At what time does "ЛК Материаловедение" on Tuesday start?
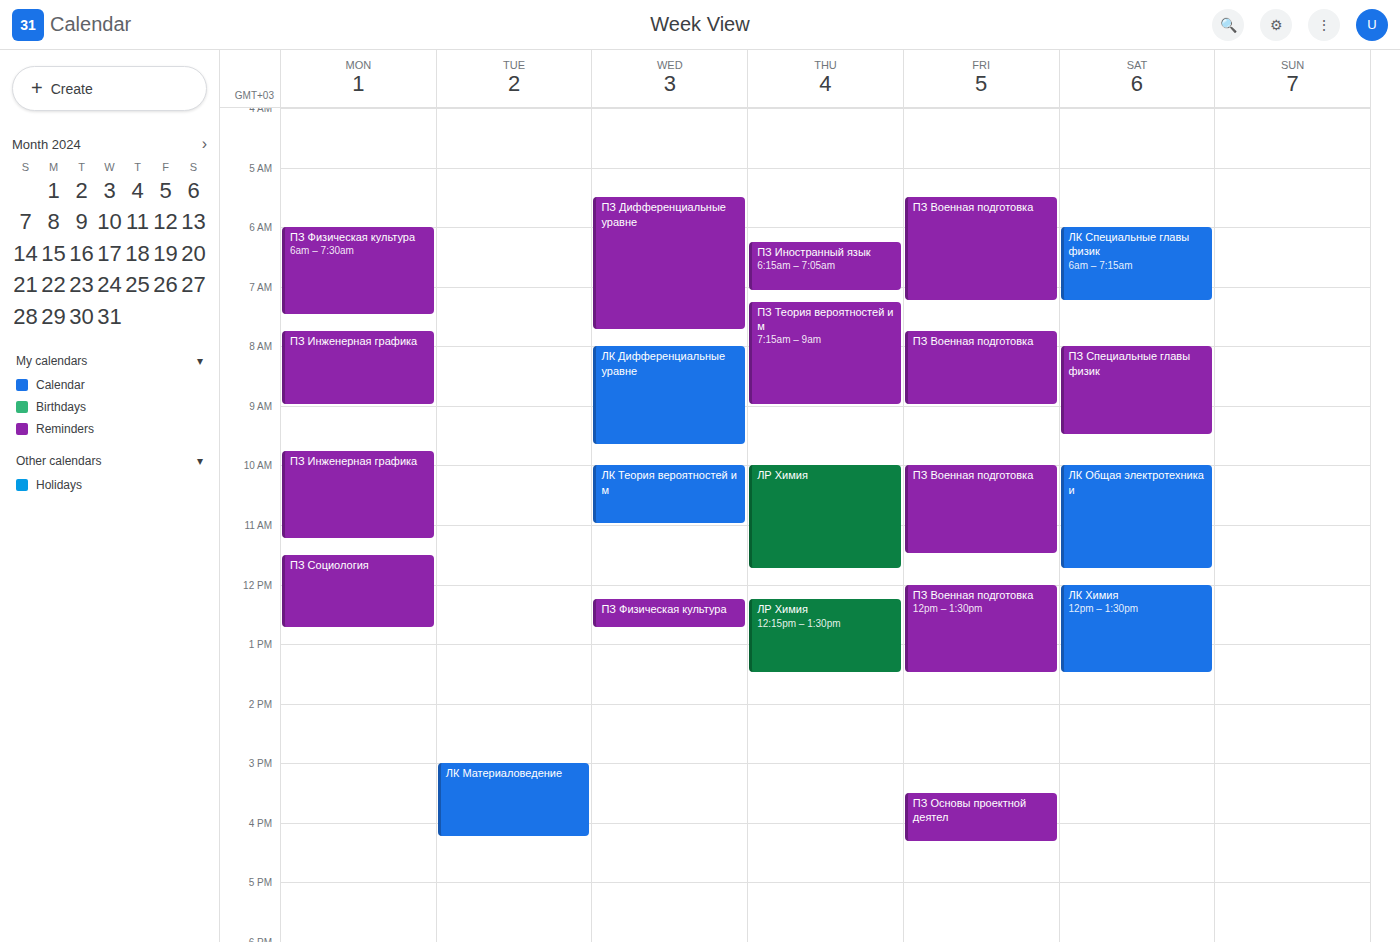
3:00 PM